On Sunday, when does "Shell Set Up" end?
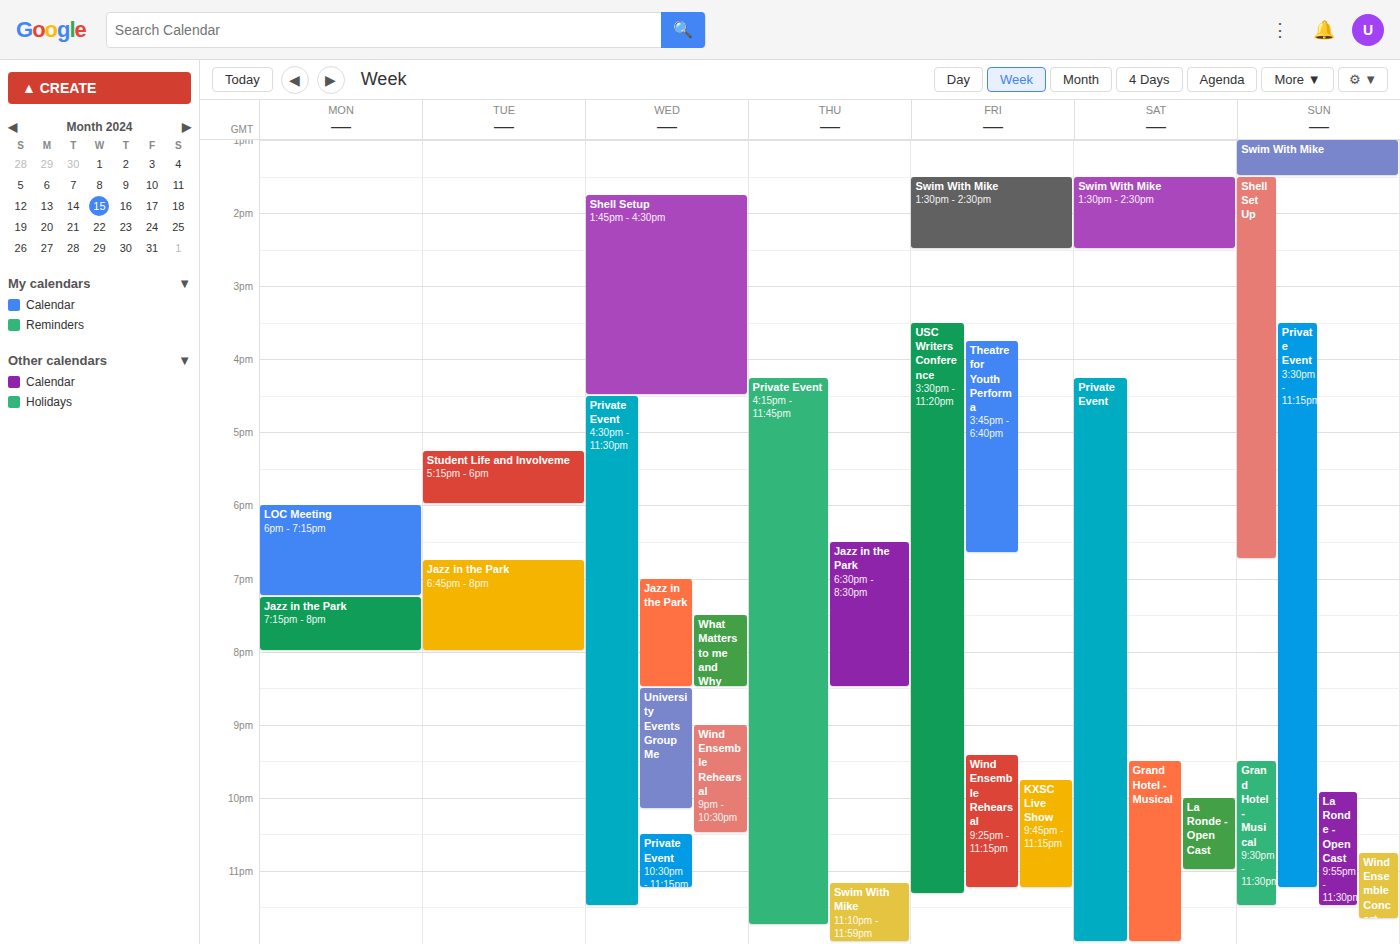
6:45 PM